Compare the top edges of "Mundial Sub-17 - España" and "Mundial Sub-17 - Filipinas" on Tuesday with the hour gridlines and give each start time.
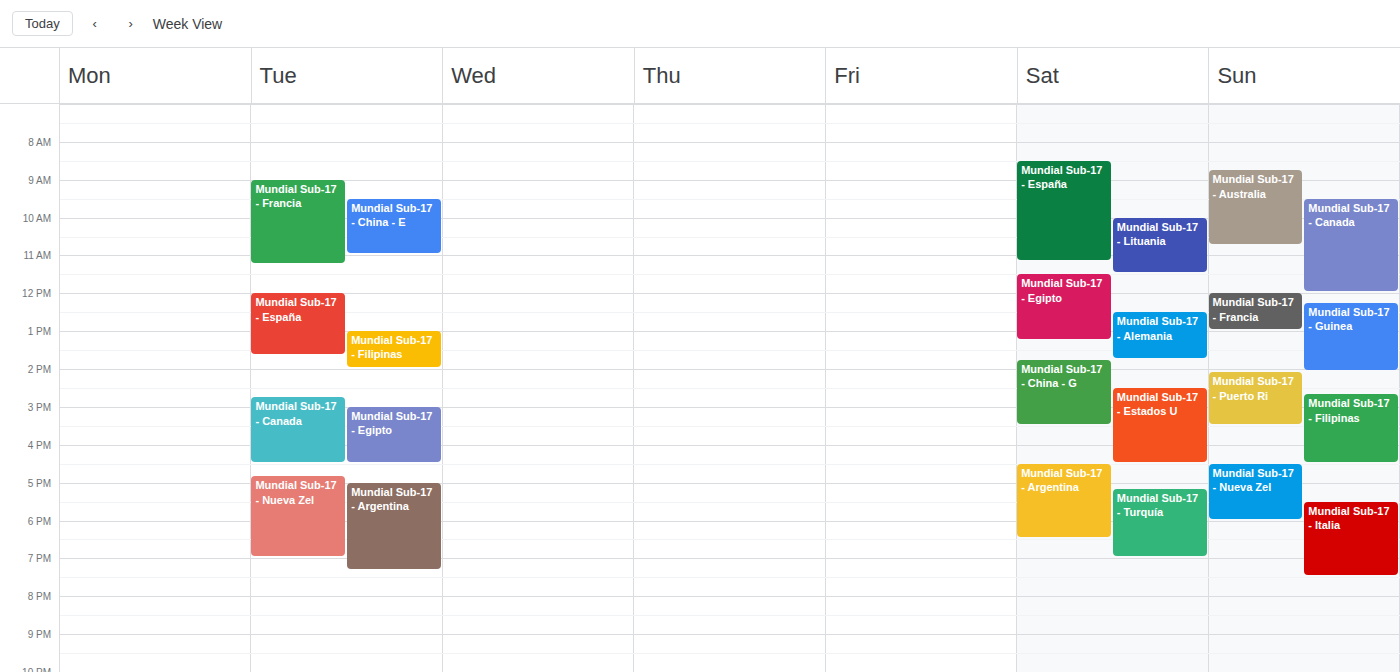
"Mundial Sub-17 - España": 12:00 PM, exactly on the 12 PM line. "Mundial Sub-17 - Filipinas": 1:00 PM, exactly on the 1 PM line.